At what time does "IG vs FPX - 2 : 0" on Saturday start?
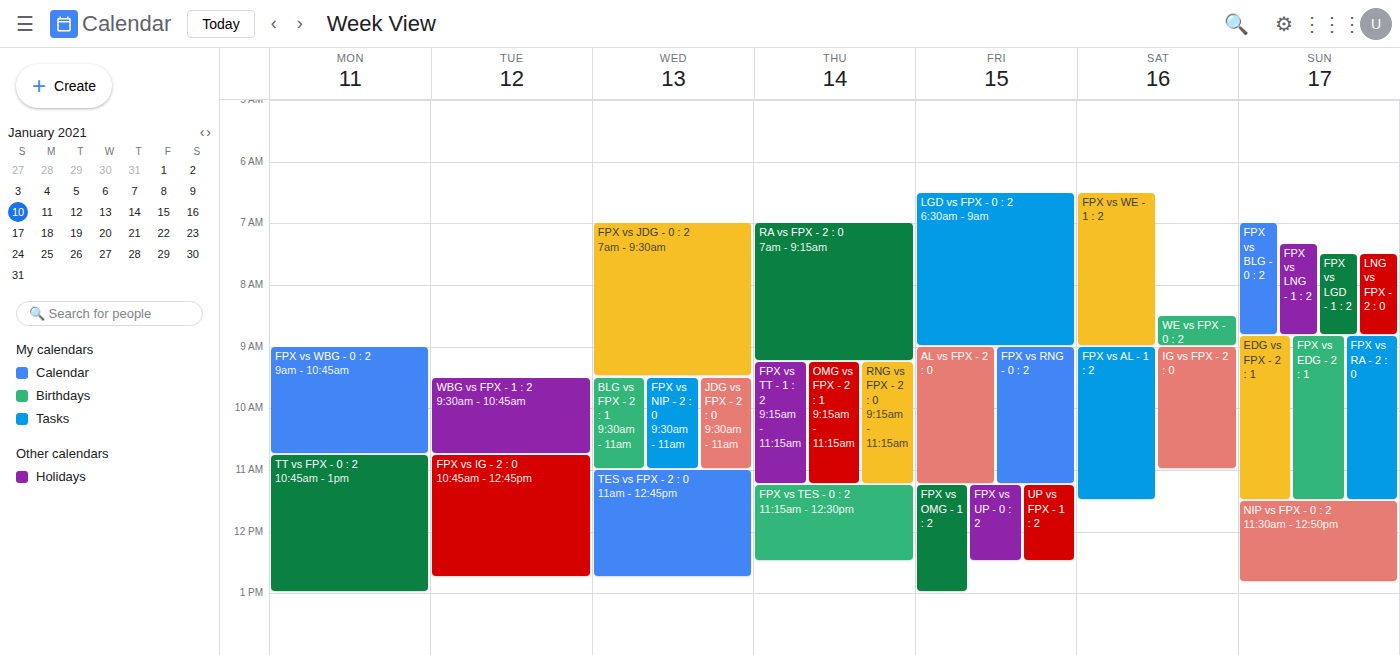
9:00 AM